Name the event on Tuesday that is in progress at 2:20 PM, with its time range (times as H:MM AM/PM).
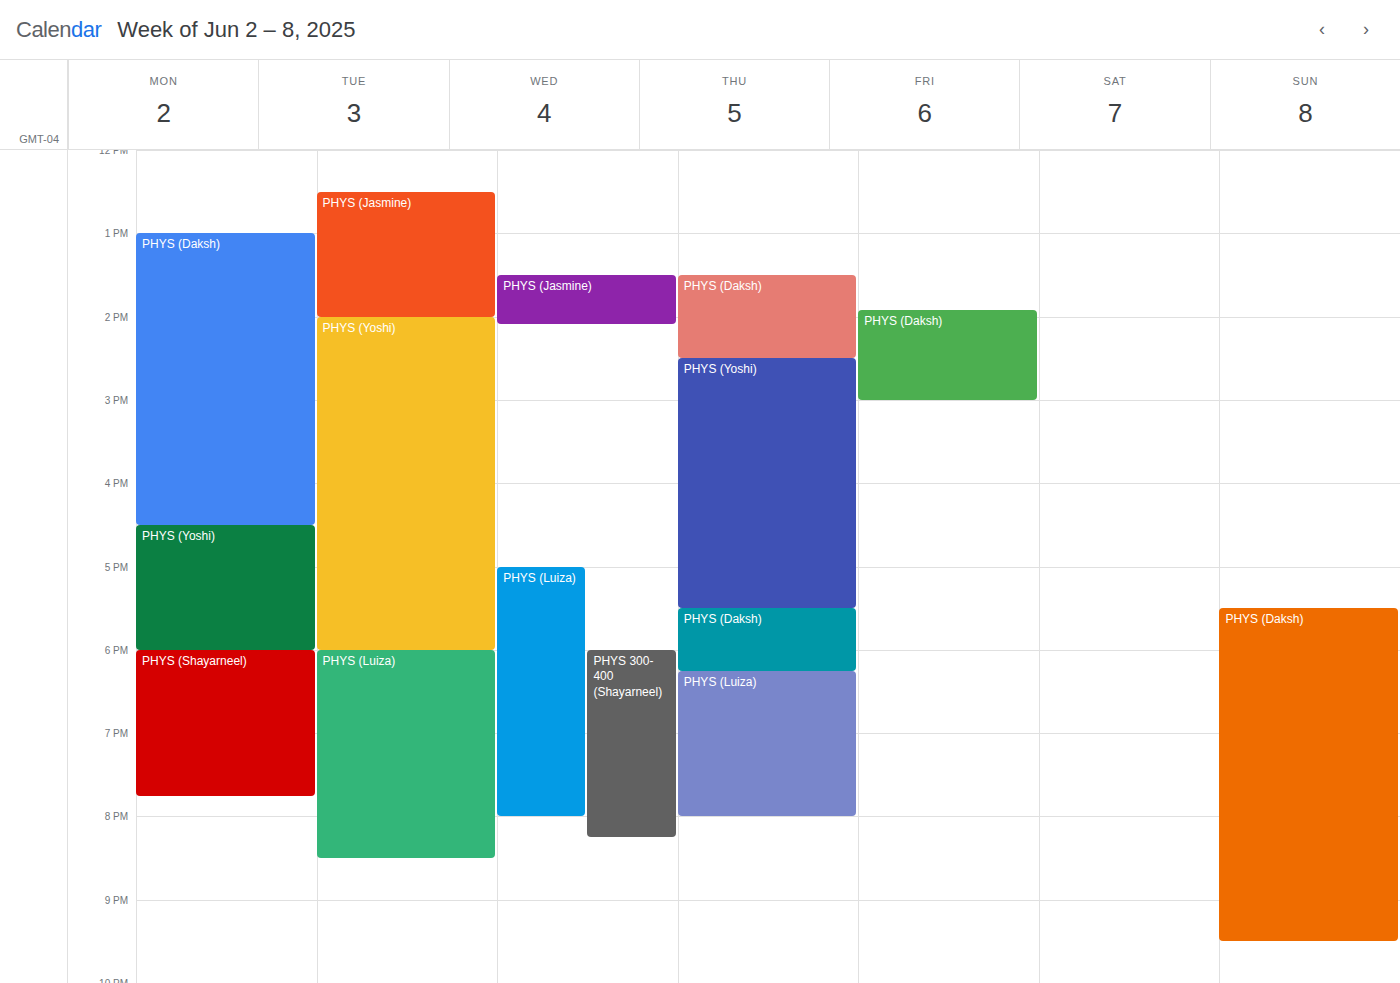
"PHYS (Yoshi)", 2:00 PM to 6:00 PM